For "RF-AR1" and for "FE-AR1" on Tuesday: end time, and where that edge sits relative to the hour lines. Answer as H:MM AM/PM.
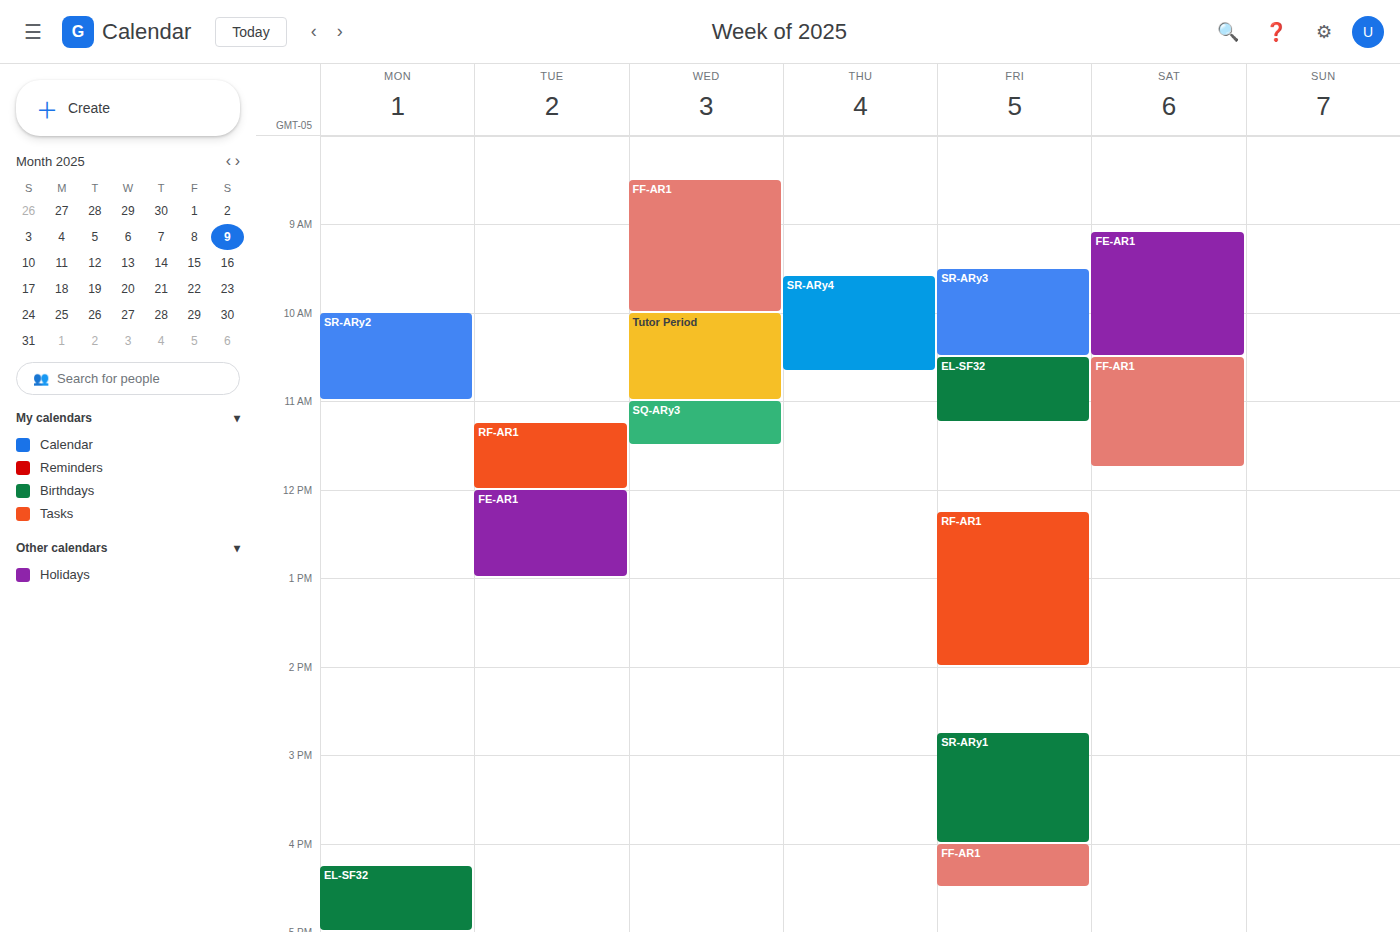
"RF-AR1": 12:00 PM, exactly on the 12 PM line. "FE-AR1": 1:00 PM, exactly on the 1 PM line.